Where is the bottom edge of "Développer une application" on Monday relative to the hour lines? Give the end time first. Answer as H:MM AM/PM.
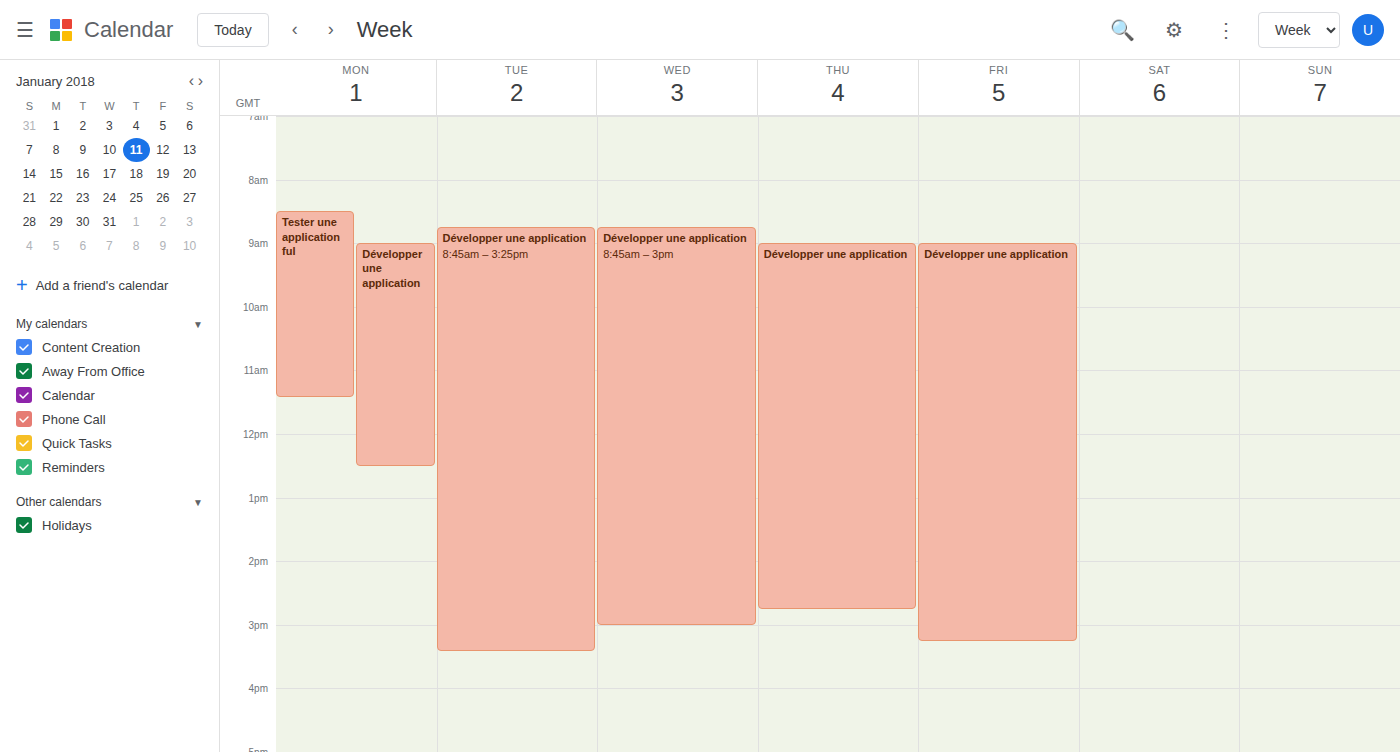
12:30 PM -- halfway between the 12 PM and 1 PM lines.